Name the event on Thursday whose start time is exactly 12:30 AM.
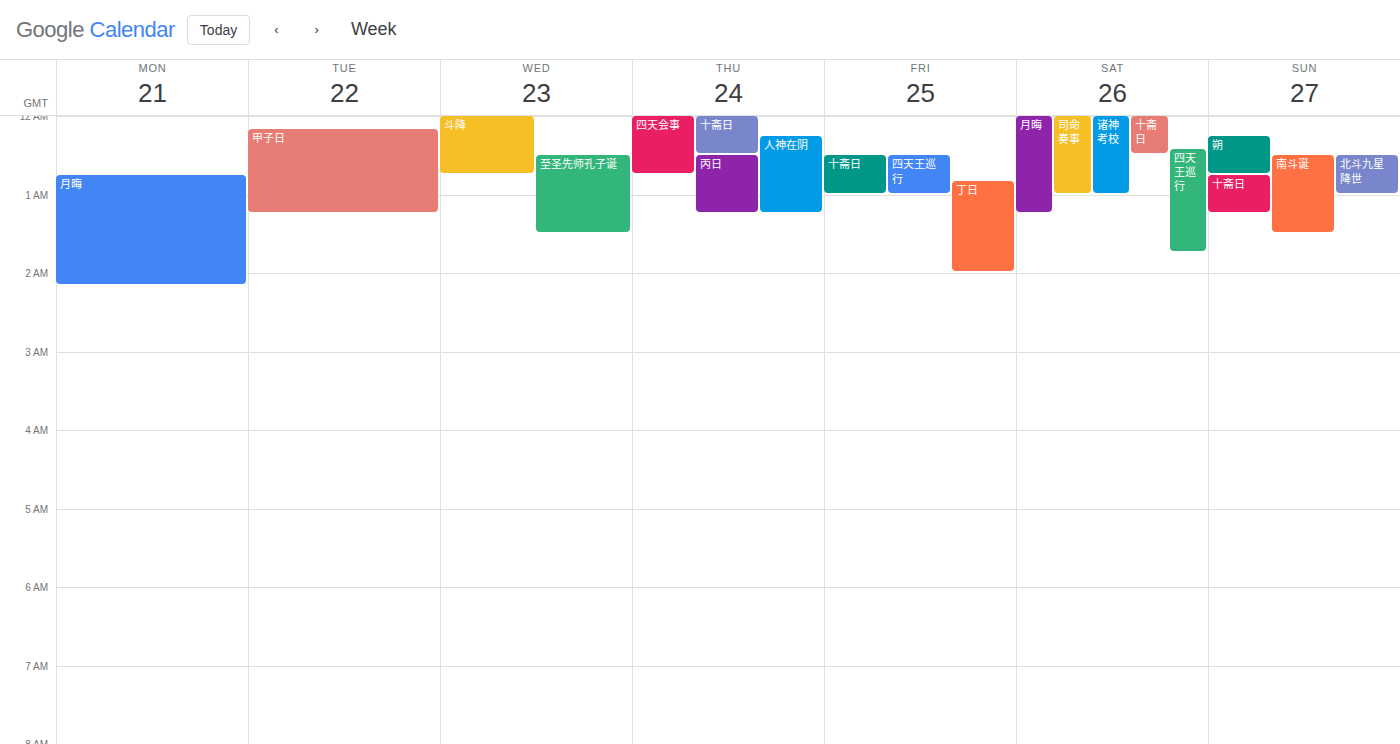
"丙日"